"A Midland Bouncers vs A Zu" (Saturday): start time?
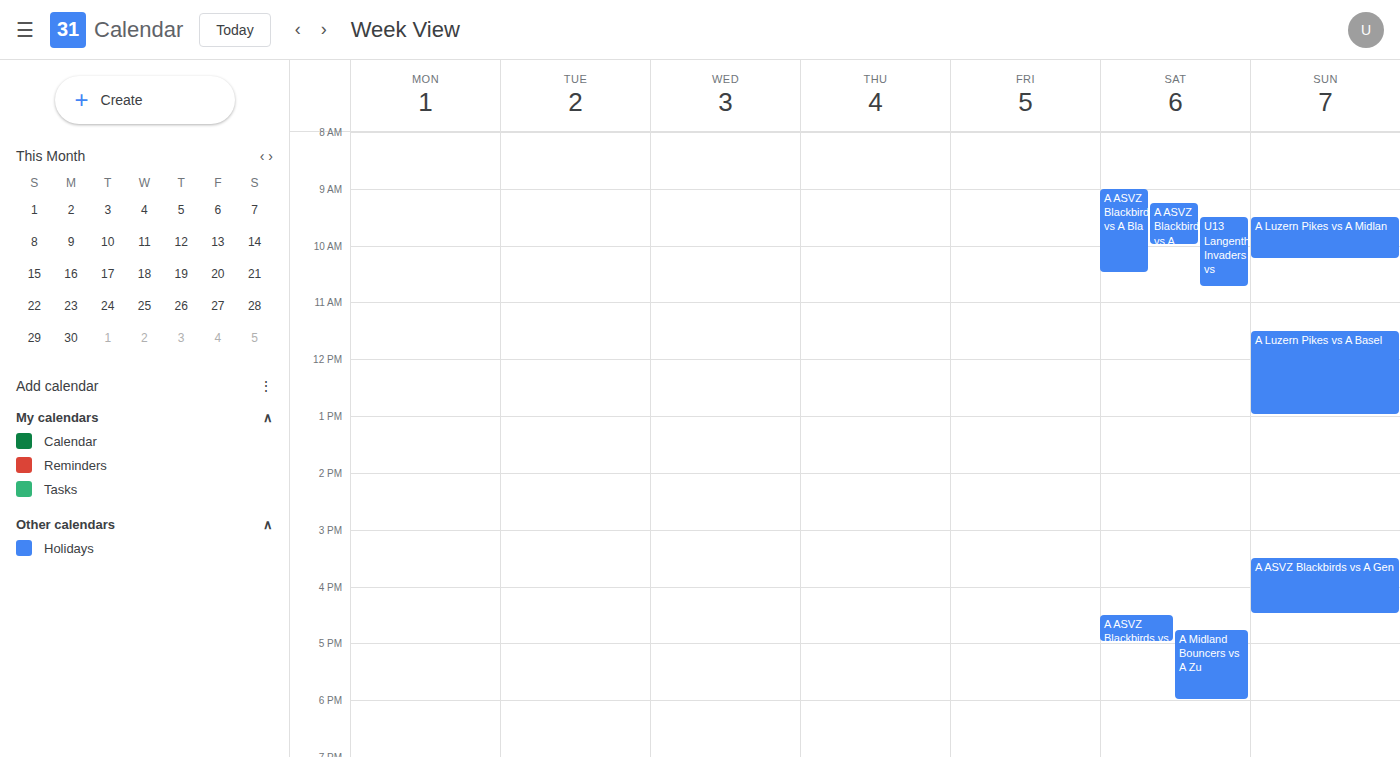
4:45 PM